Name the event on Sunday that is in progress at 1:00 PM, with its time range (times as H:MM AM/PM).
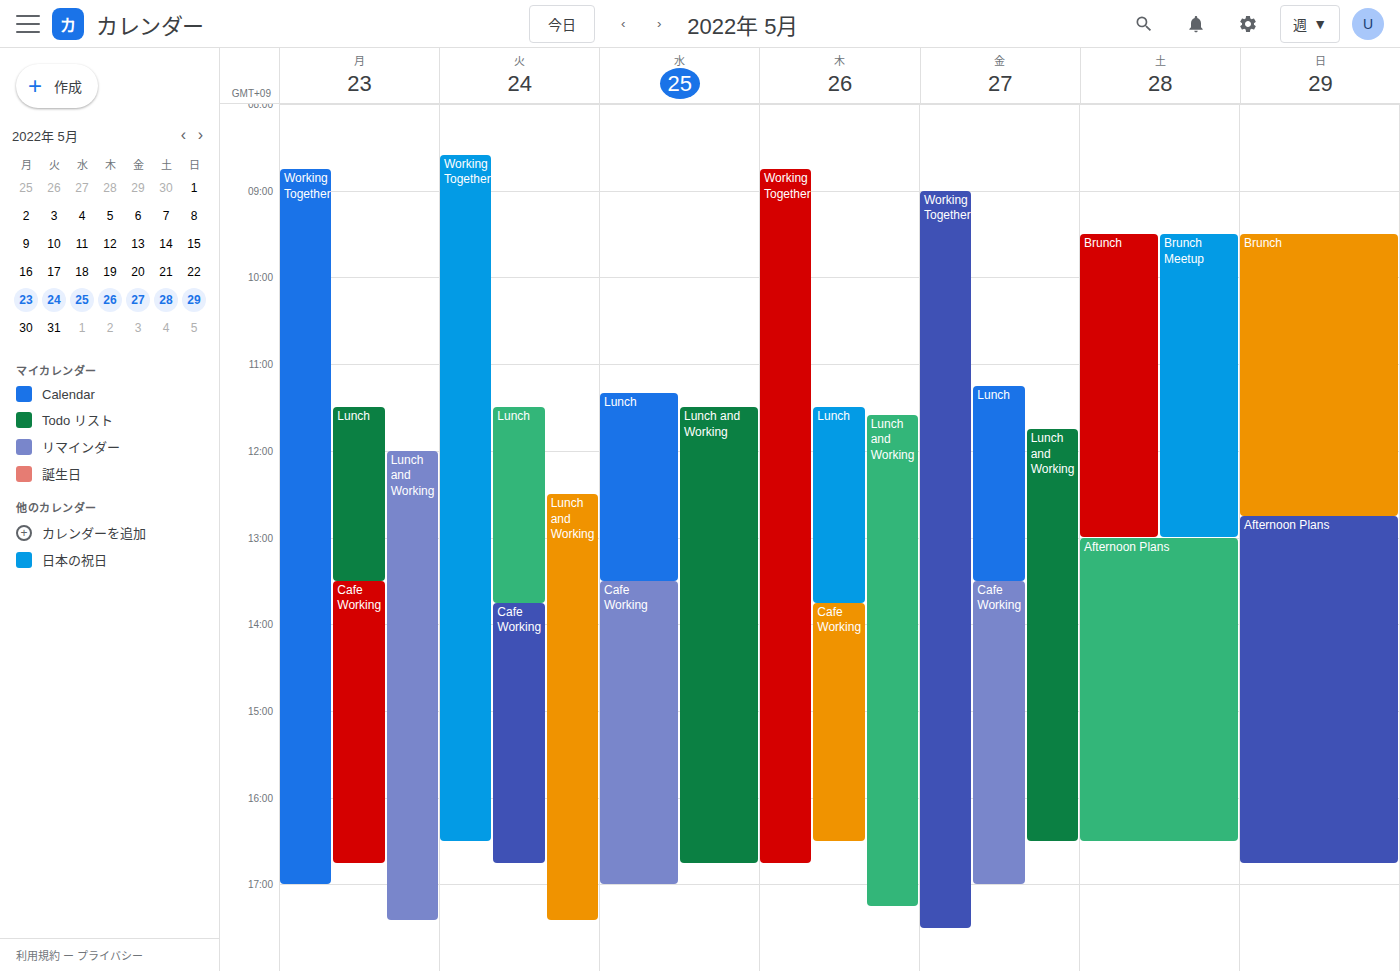
"Afternoon Plans", 12:45 PM to 4:45 PM